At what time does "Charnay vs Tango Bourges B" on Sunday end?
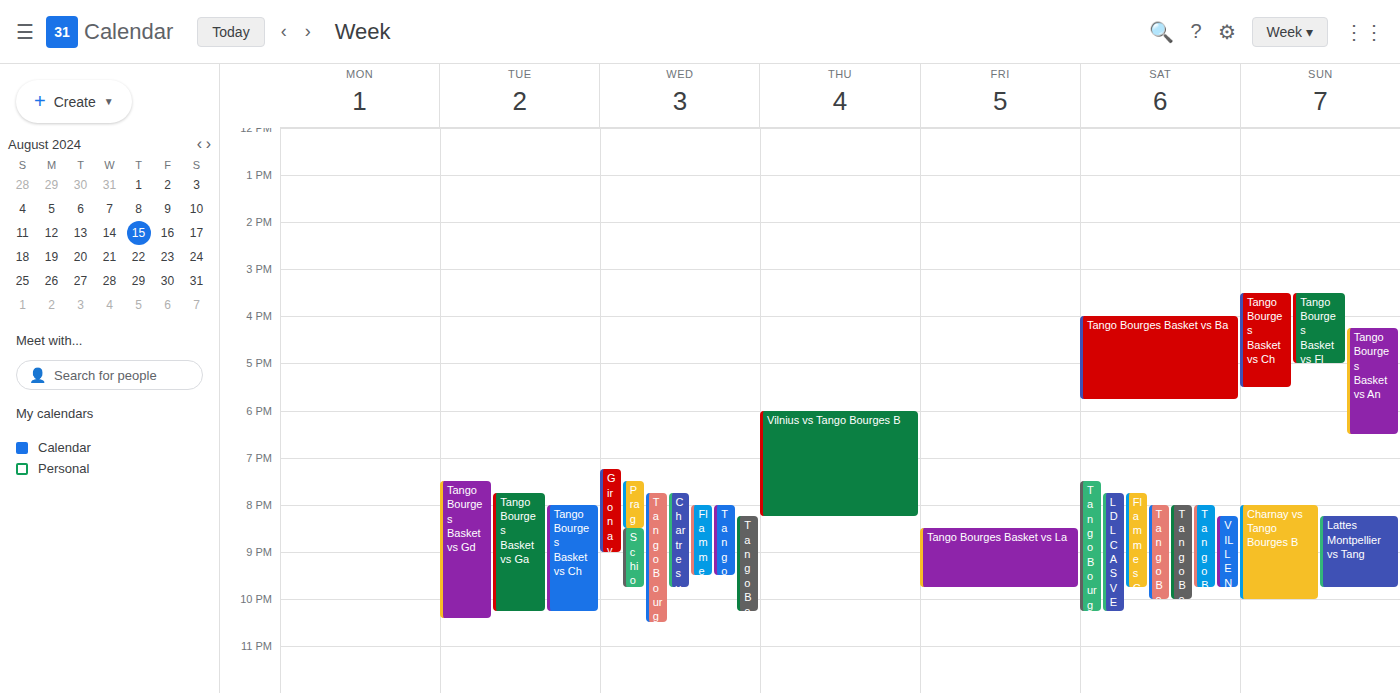
22:00